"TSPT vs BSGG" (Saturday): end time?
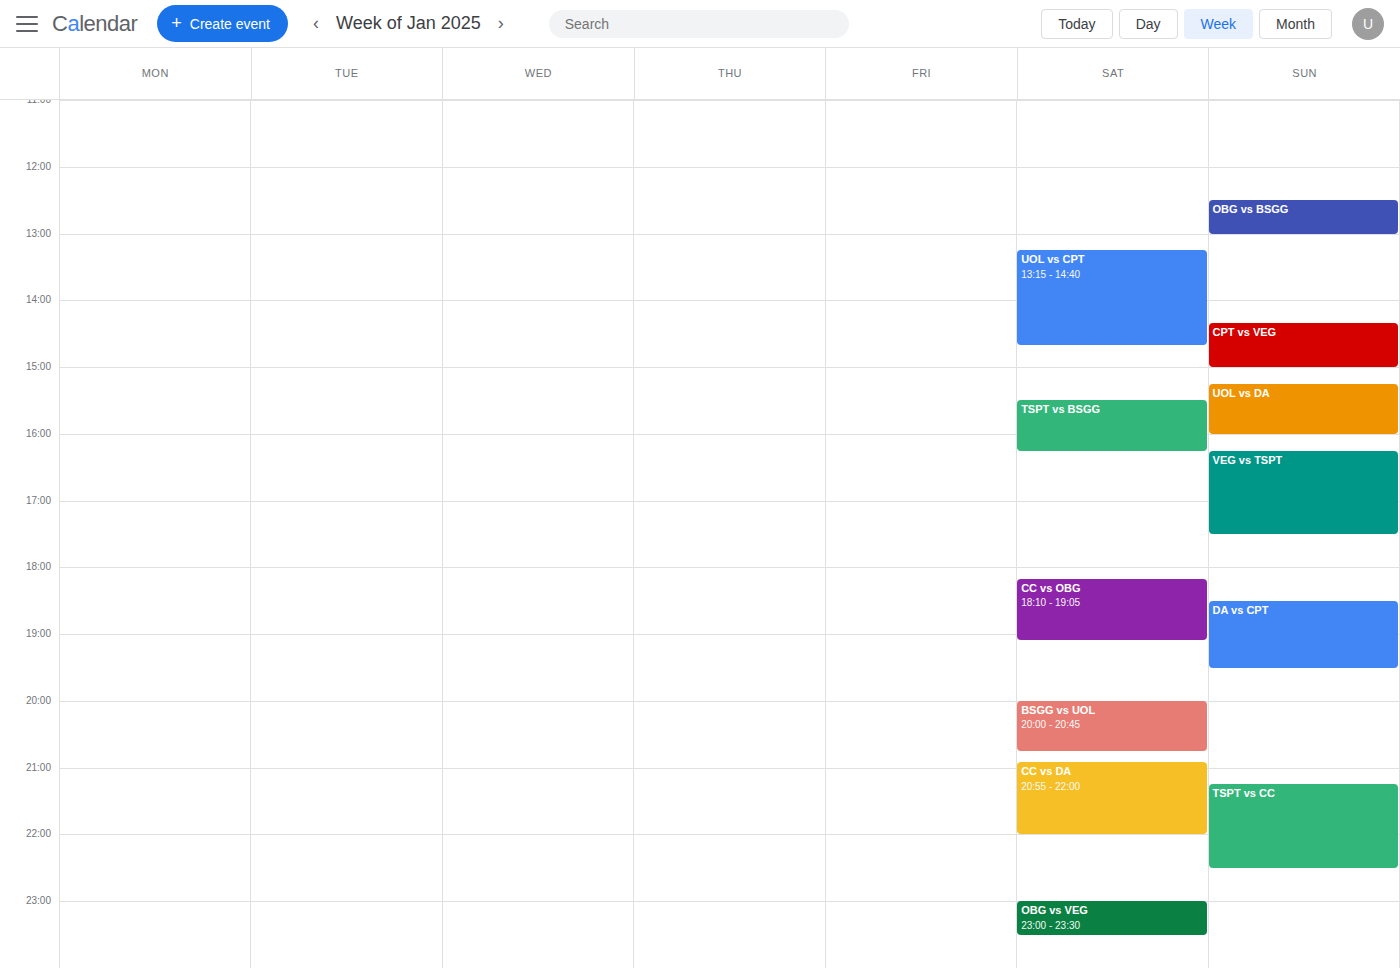
4:15 PM